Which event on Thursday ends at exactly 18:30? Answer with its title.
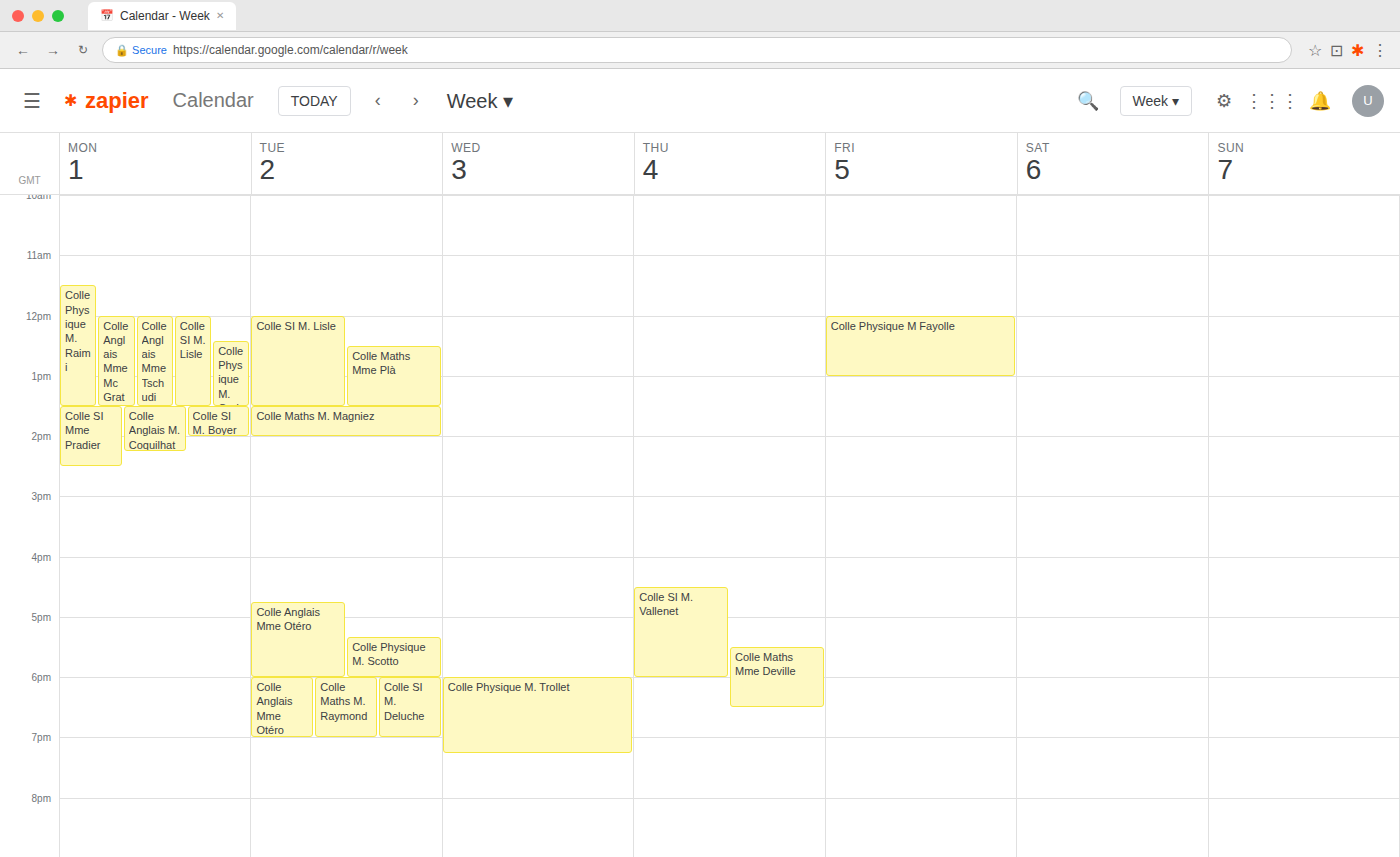
"Colle Maths Mme Deville"